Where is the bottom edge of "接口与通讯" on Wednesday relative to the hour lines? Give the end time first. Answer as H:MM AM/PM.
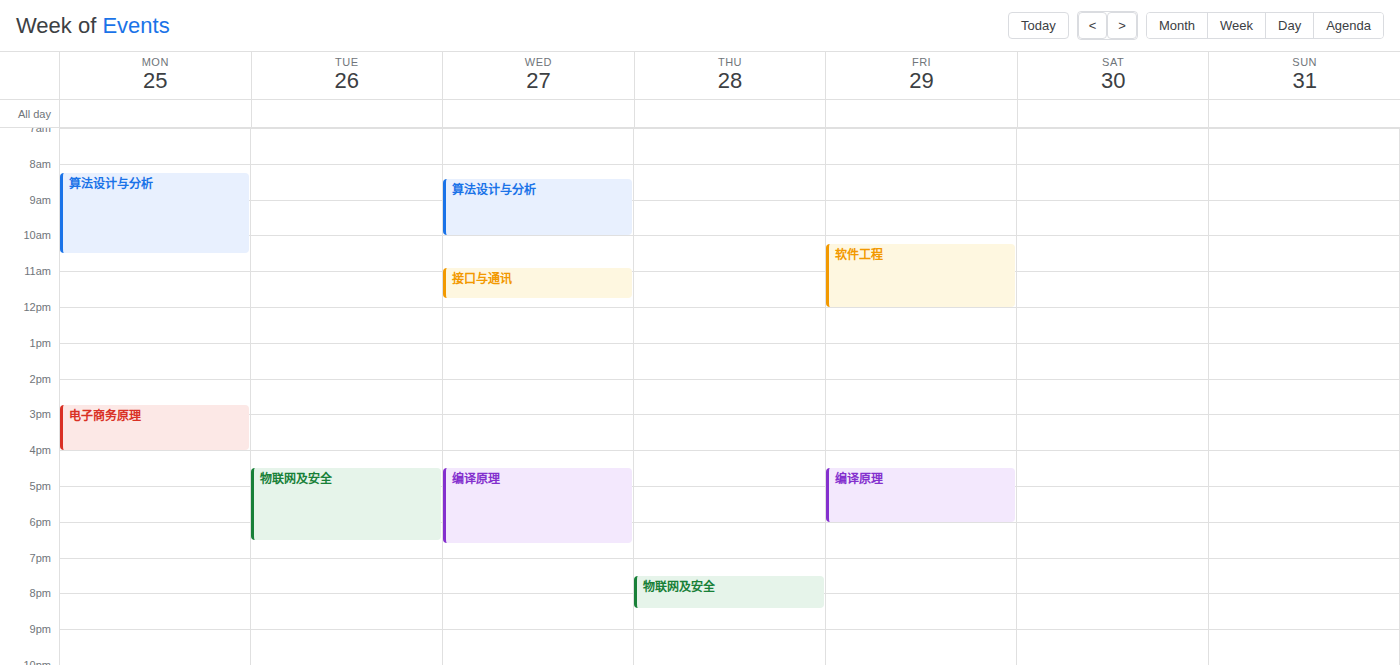
11:45 AM -- neither: three quarters of the way from the 11 AM line to the 12 PM line.